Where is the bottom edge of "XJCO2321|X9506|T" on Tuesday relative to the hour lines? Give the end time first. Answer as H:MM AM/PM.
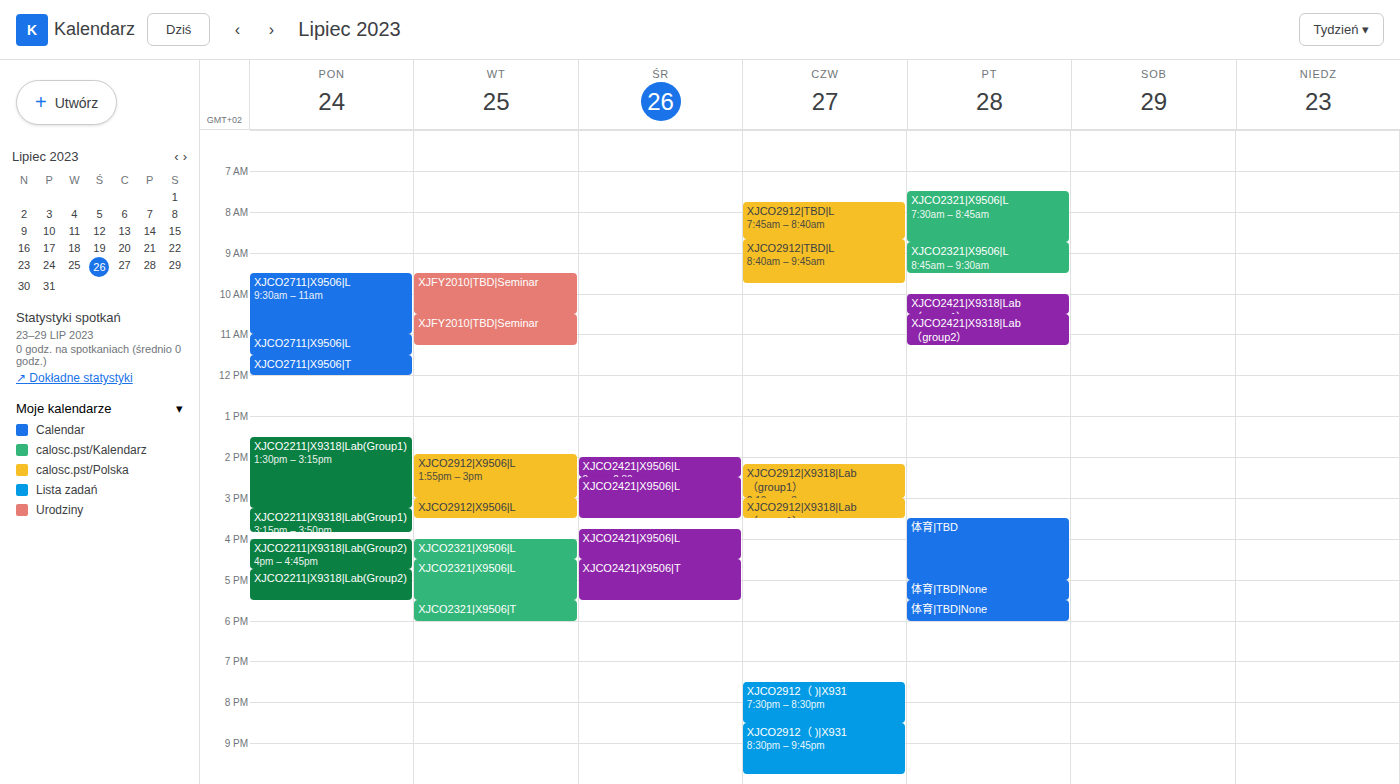
6:00 PM -- exactly on the 6 PM line.